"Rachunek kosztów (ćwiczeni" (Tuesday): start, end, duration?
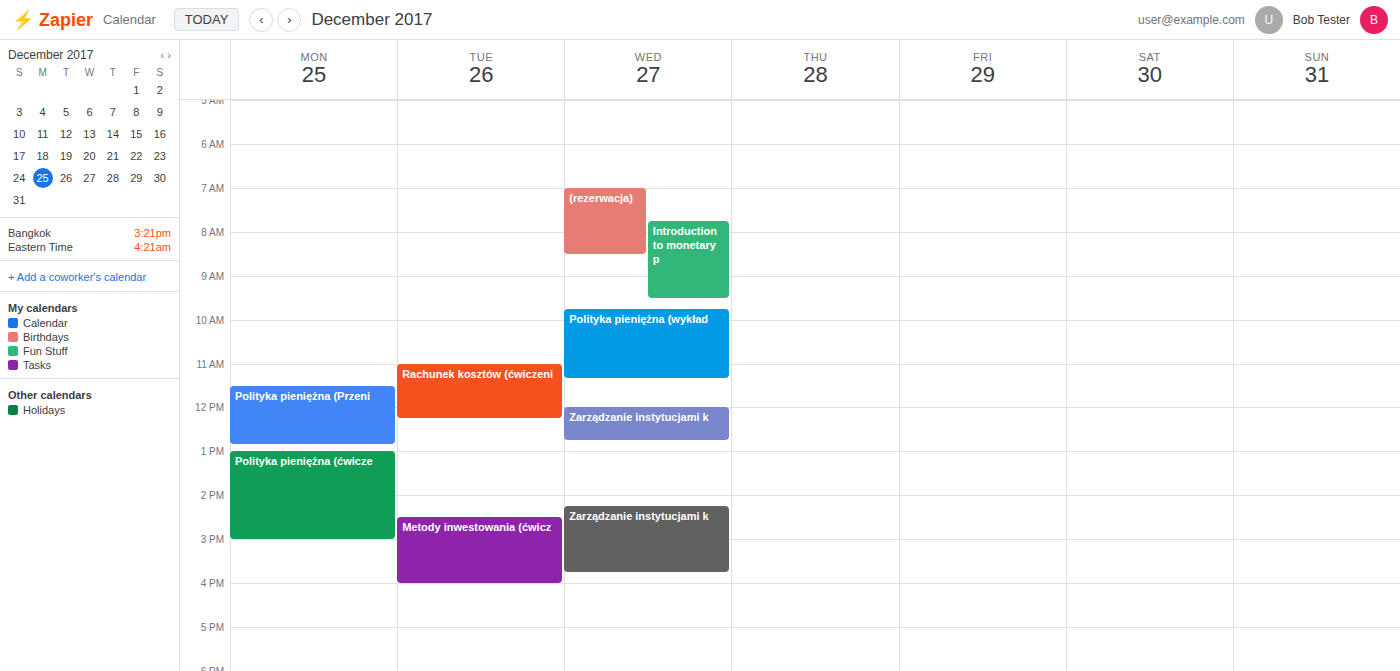
11:00 AM to 12:15 PM, 1 hour 15 minutes